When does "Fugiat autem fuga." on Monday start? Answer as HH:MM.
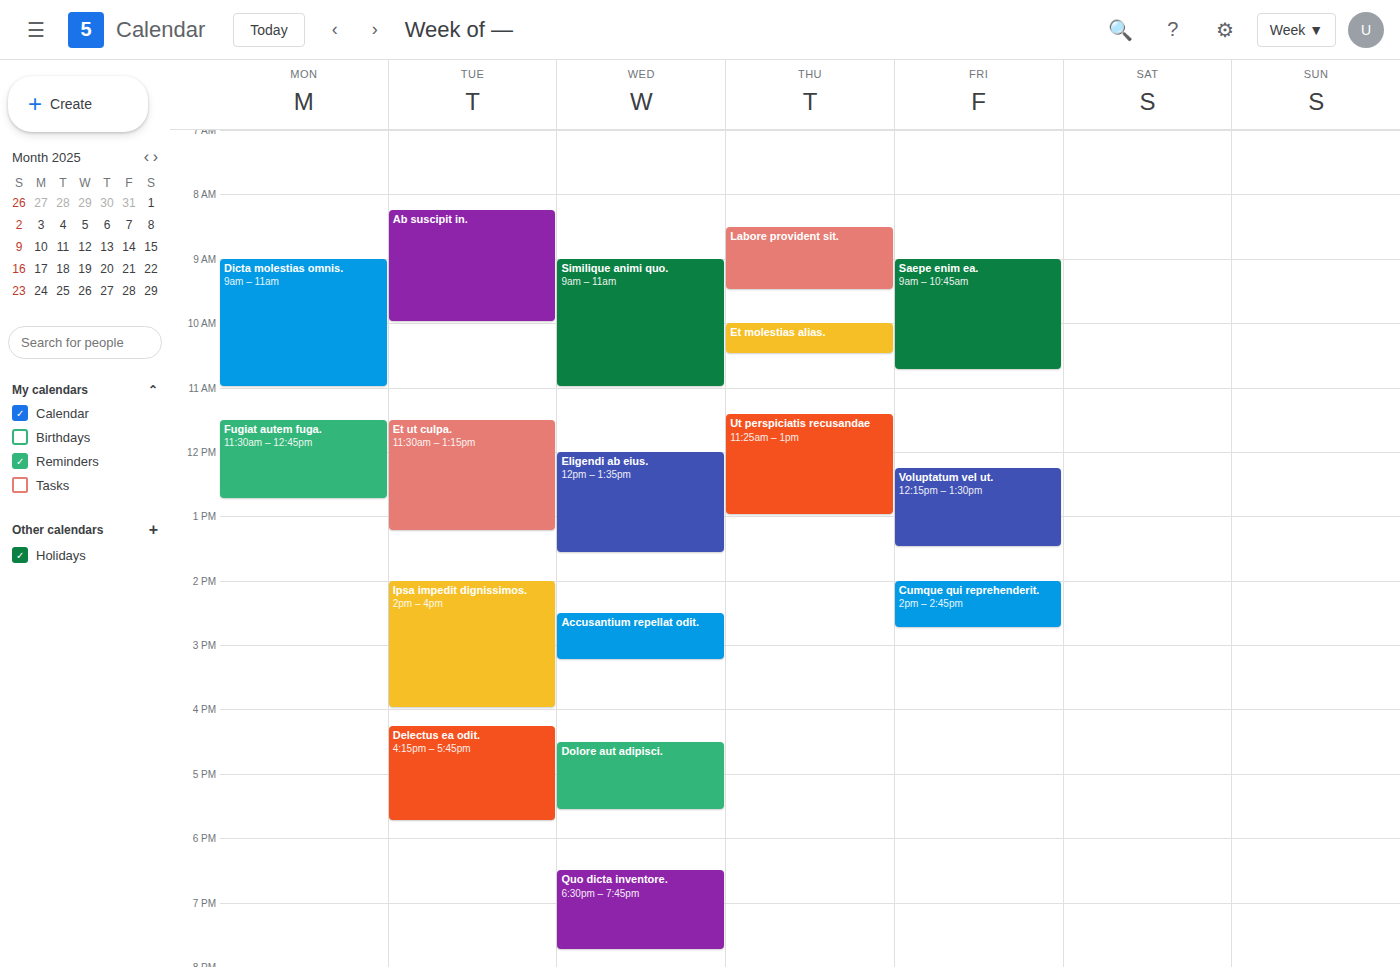
11:30